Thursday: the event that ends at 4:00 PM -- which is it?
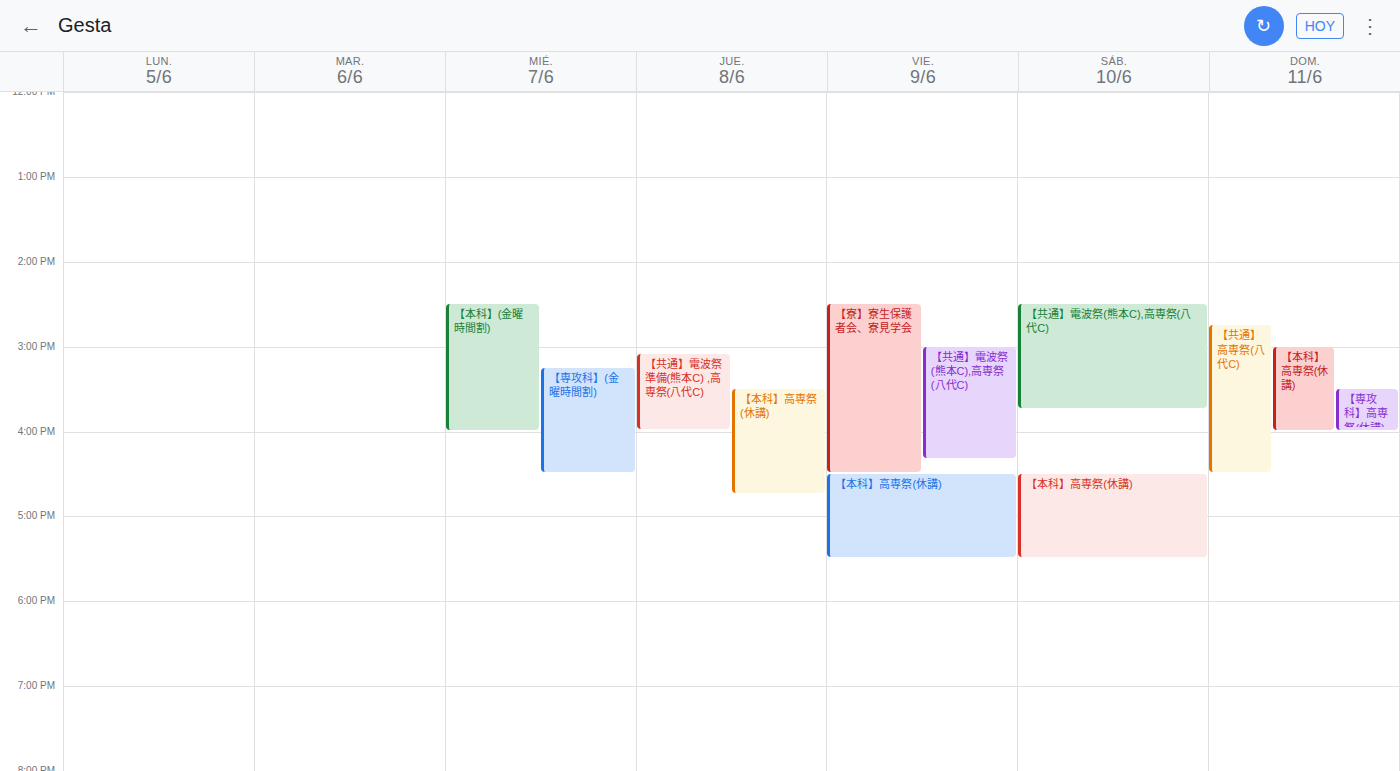
"【共通】電波祭準備(熊本C) ,高専祭(八代C)"